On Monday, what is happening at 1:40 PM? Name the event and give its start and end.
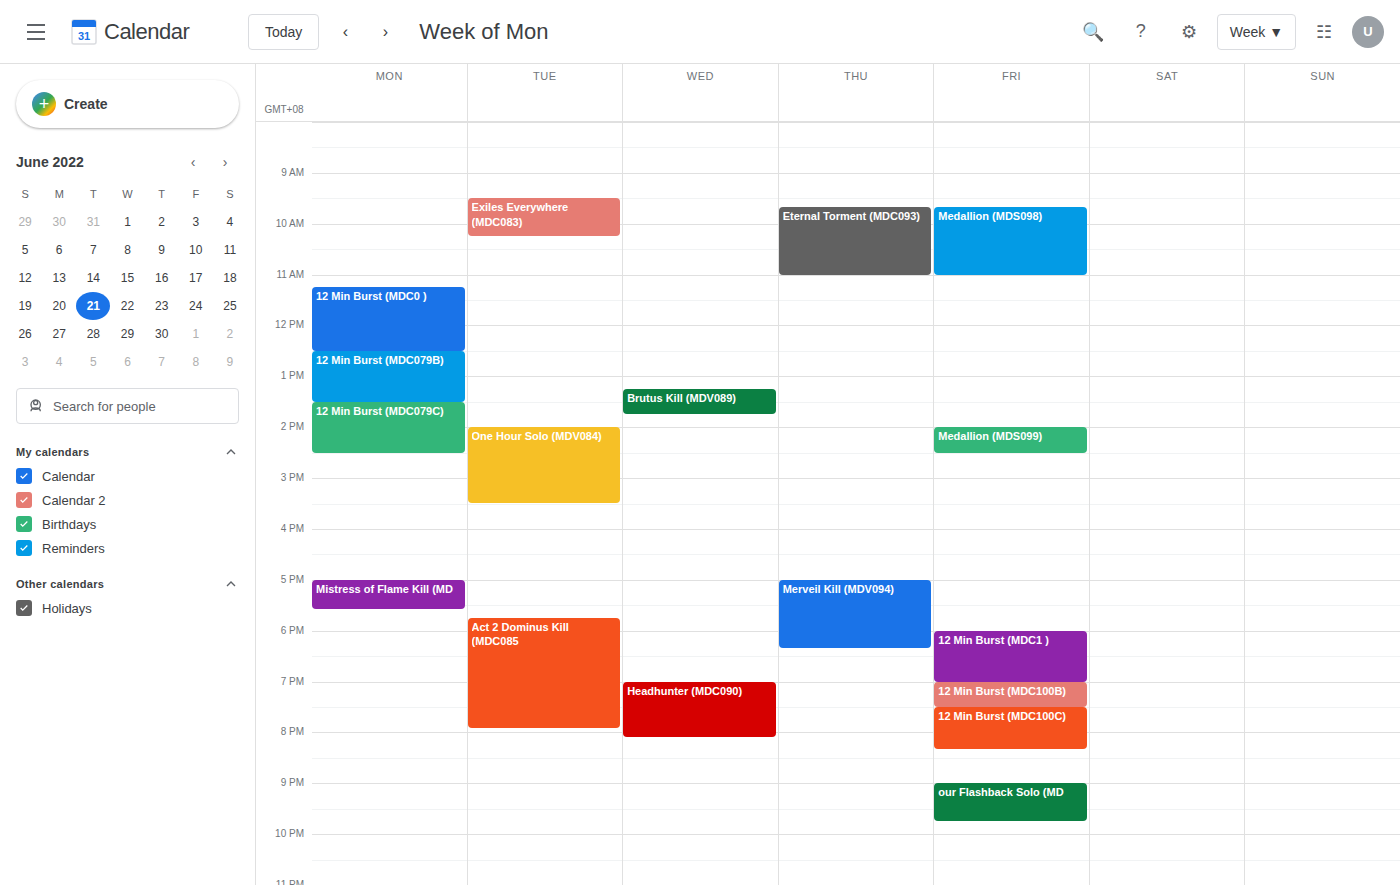
"12 Min Burst (MDC079C)", 1:30 PM to 2:30 PM